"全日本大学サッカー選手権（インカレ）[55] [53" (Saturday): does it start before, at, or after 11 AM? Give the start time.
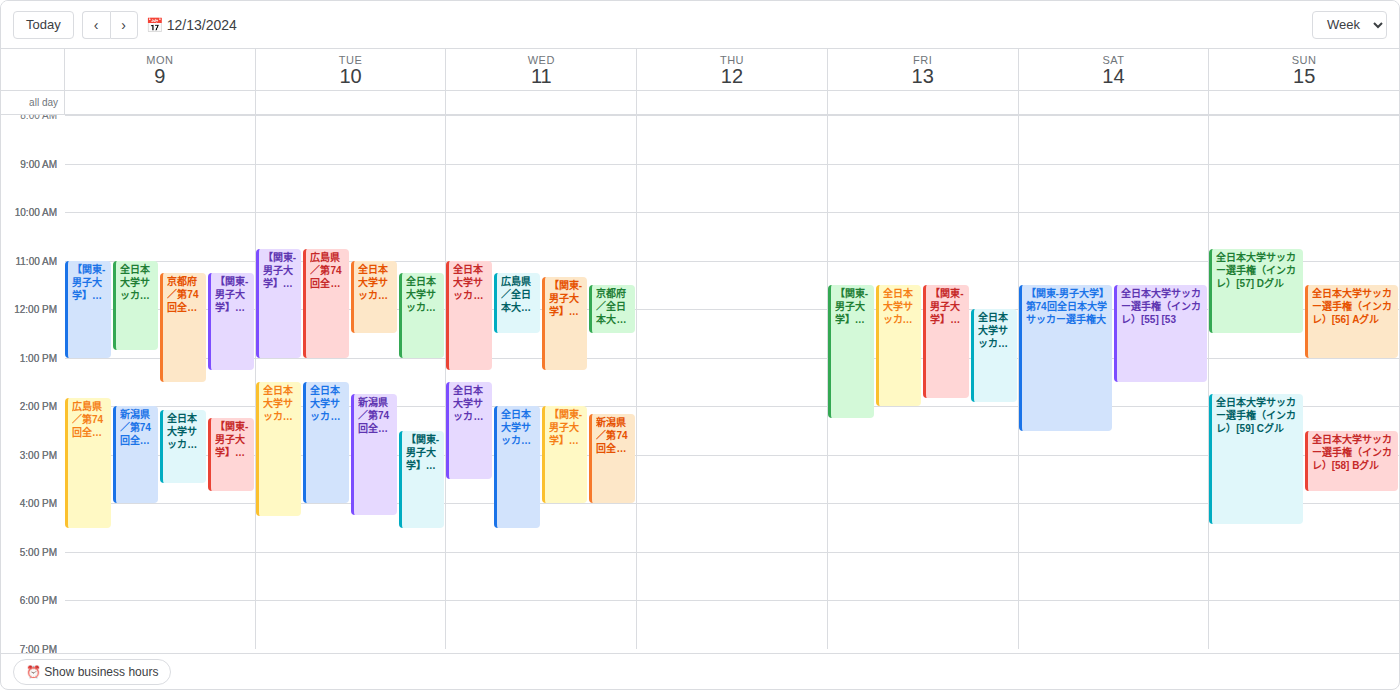
11:30 AM -- after 11 AM, 30 minutes below the 11 AM line.